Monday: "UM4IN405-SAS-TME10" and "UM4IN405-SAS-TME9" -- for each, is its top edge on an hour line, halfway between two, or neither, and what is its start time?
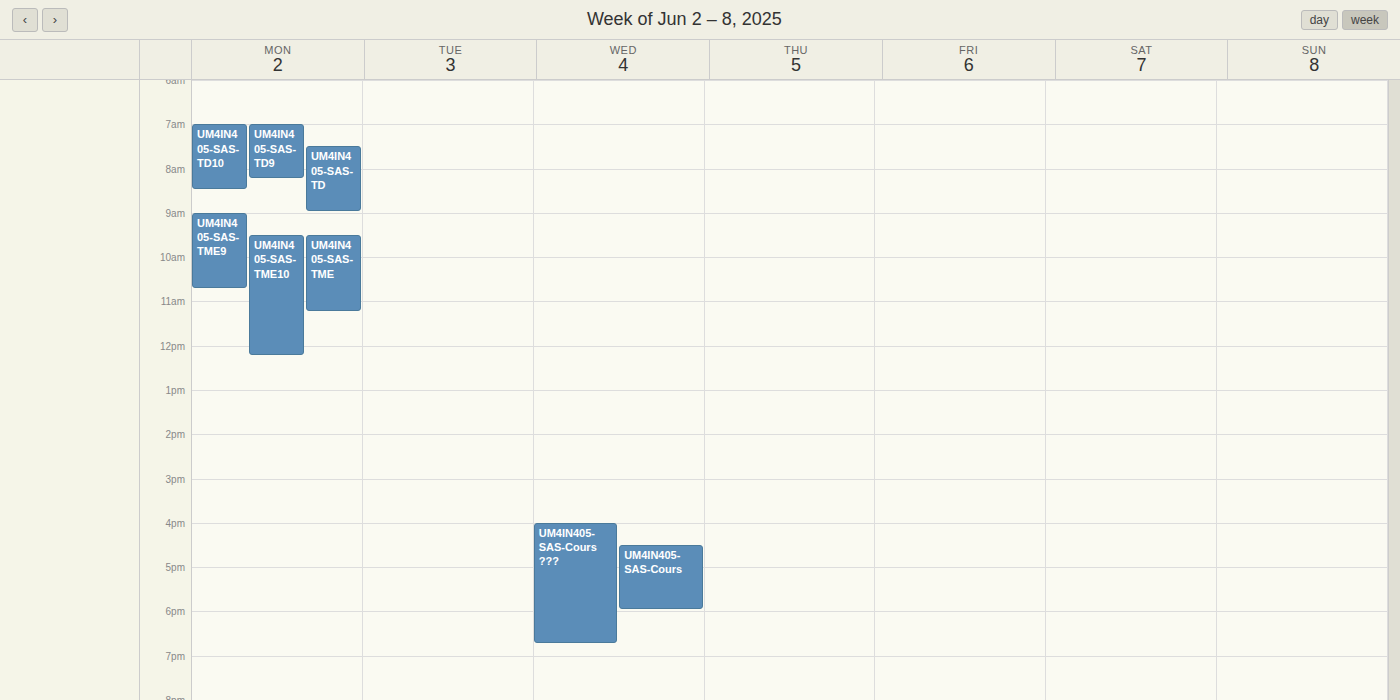
"UM4IN405-SAS-TME10": 9:30 AM, halfway between the 9 AM and 10 AM lines. "UM4IN405-SAS-TME9": 9:00 AM, exactly on the 9 AM line.